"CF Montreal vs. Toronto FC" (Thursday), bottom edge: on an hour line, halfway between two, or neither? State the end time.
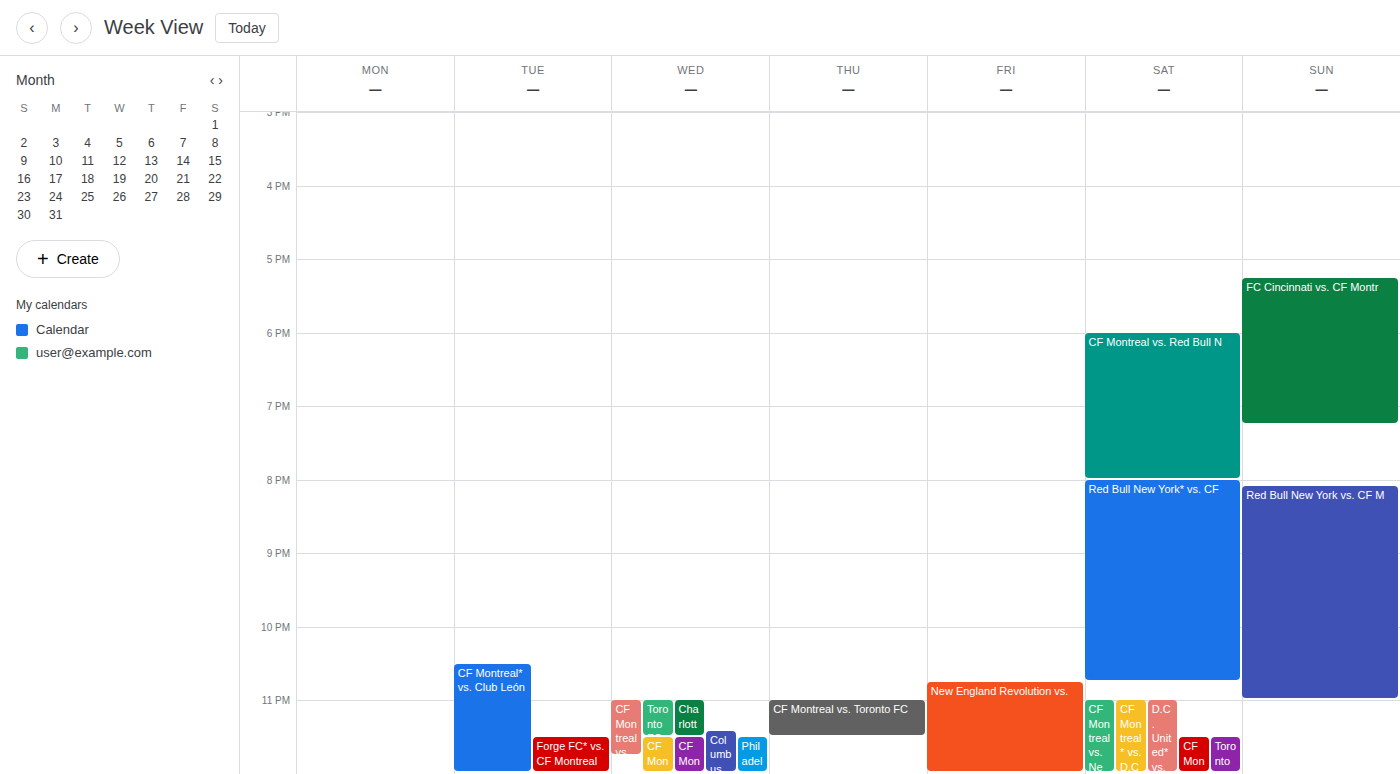
11:30 PM -- halfway between the 11 PM and 12 AM lines.